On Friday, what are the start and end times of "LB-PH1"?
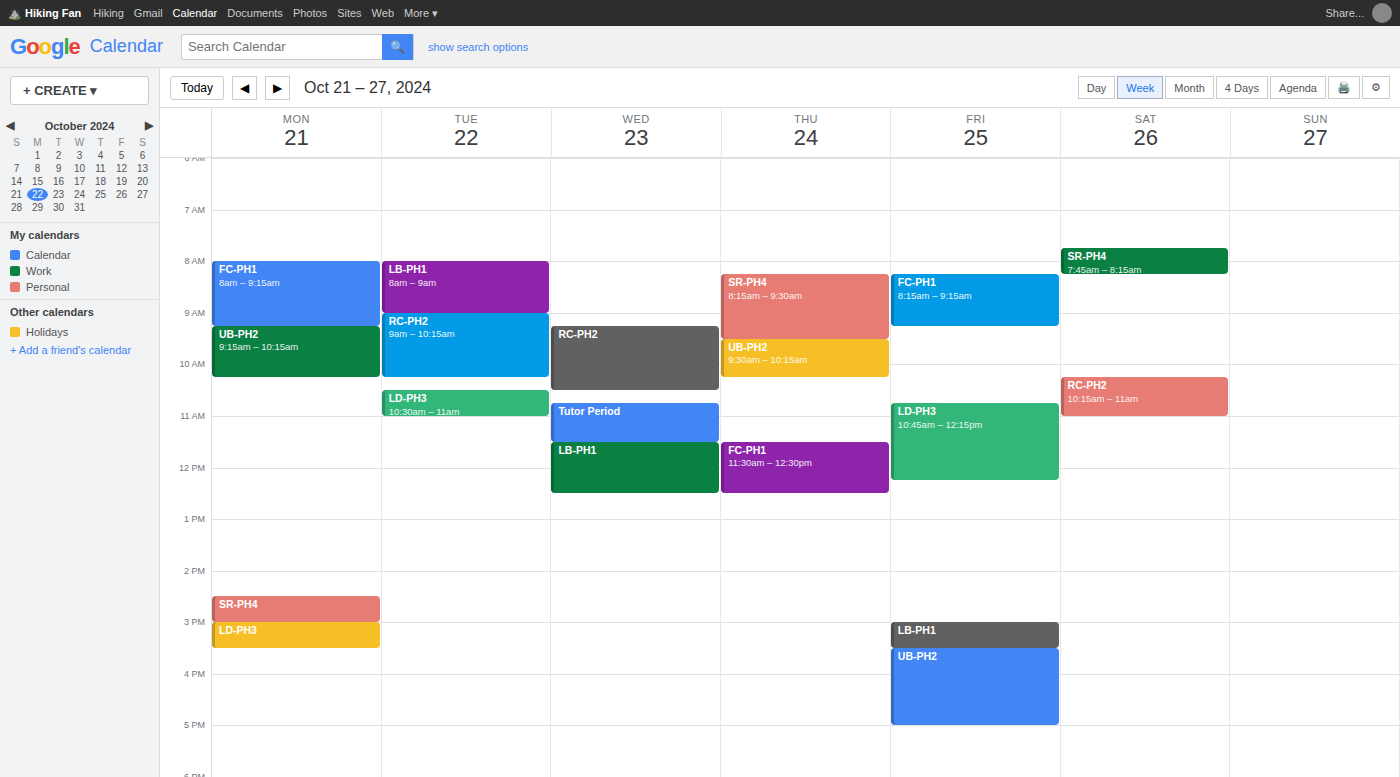
3:00 PM to 3:30 PM